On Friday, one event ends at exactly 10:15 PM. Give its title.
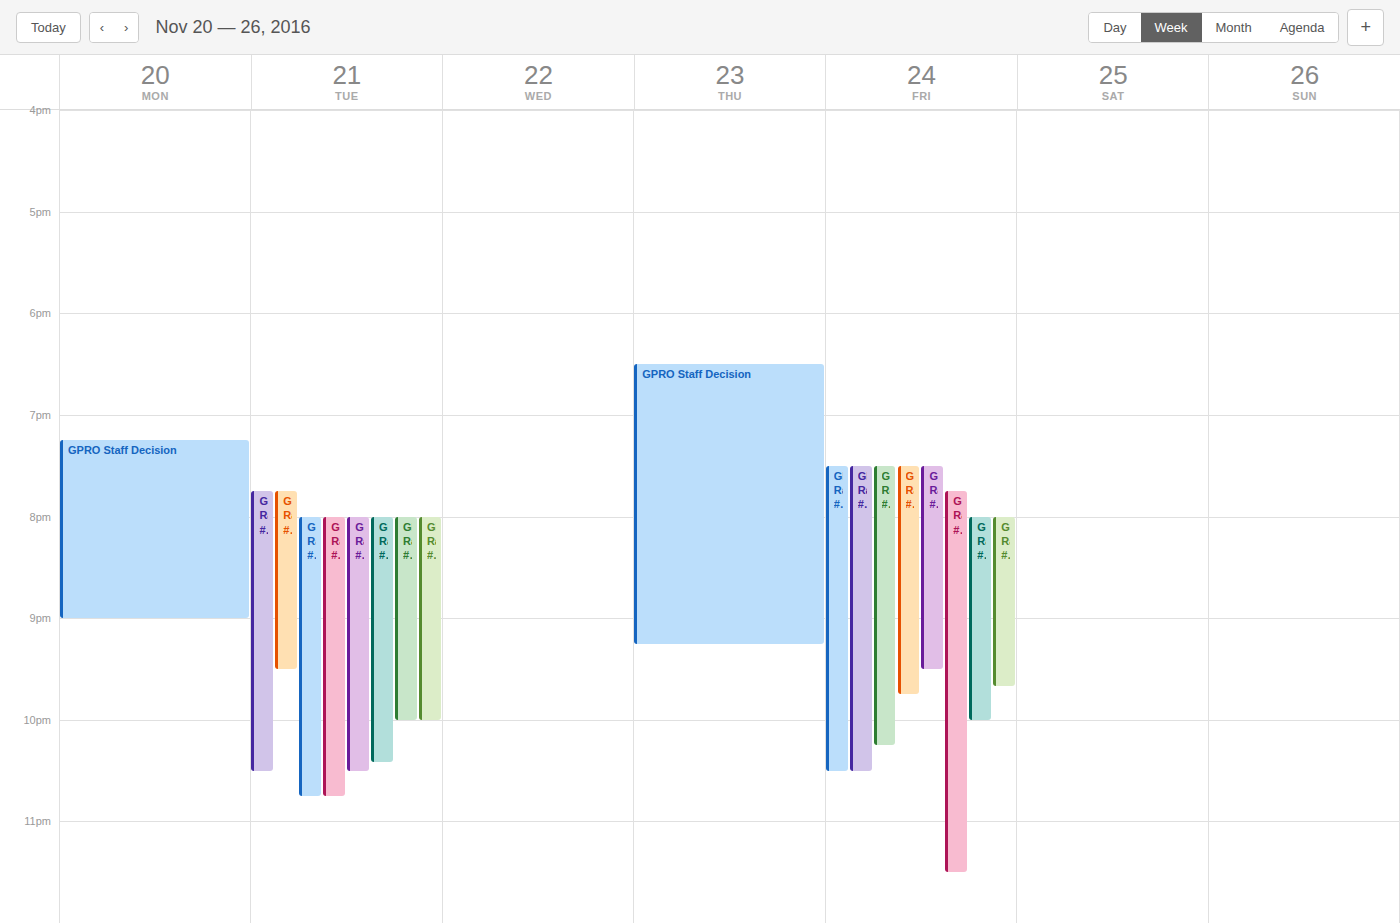
"GPRO Race #1 Nurburgring"